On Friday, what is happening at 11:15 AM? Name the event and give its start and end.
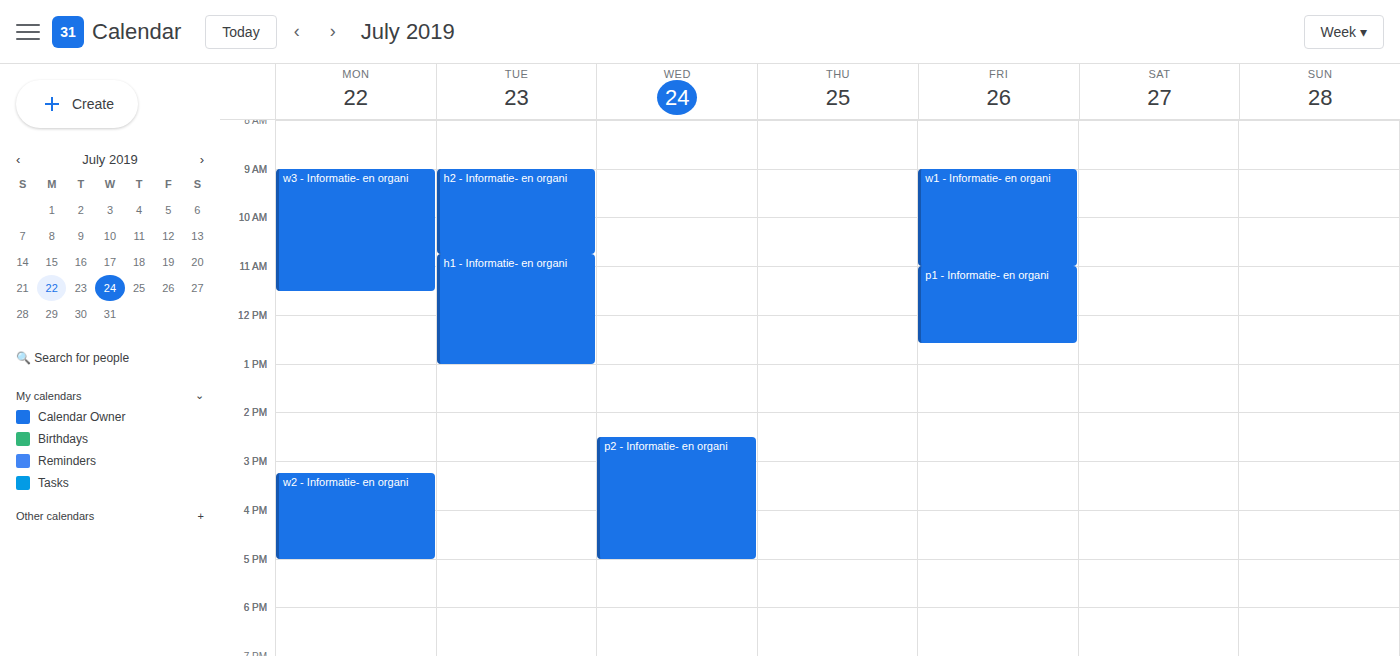
"p1 - Informatie- en organi", 11:00 AM to 12:35 PM